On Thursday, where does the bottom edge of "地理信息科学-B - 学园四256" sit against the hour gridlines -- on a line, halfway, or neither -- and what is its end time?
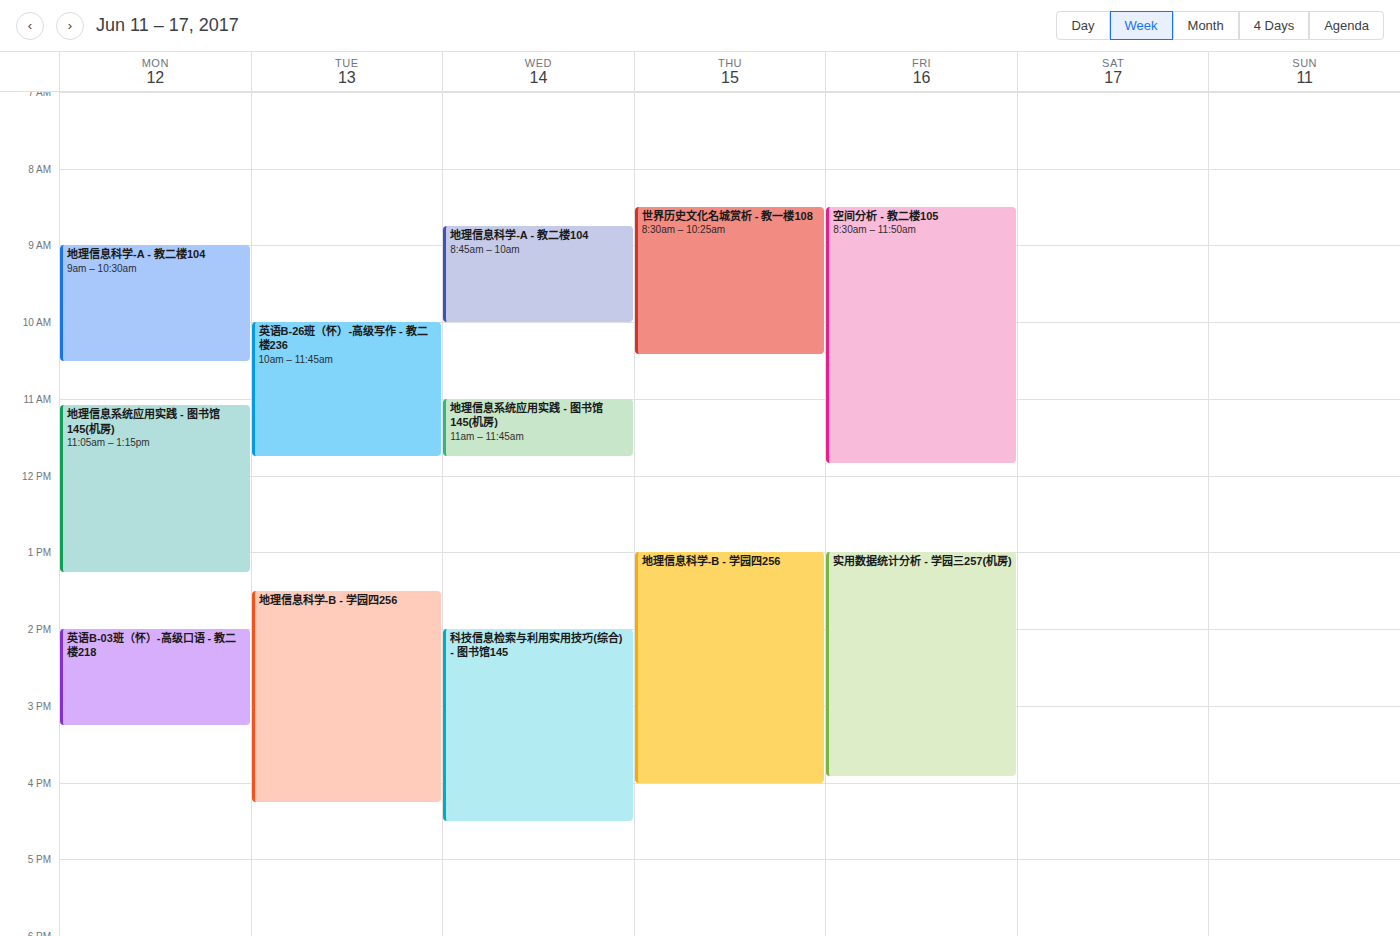
4:00 PM -- exactly on the 4 PM line.